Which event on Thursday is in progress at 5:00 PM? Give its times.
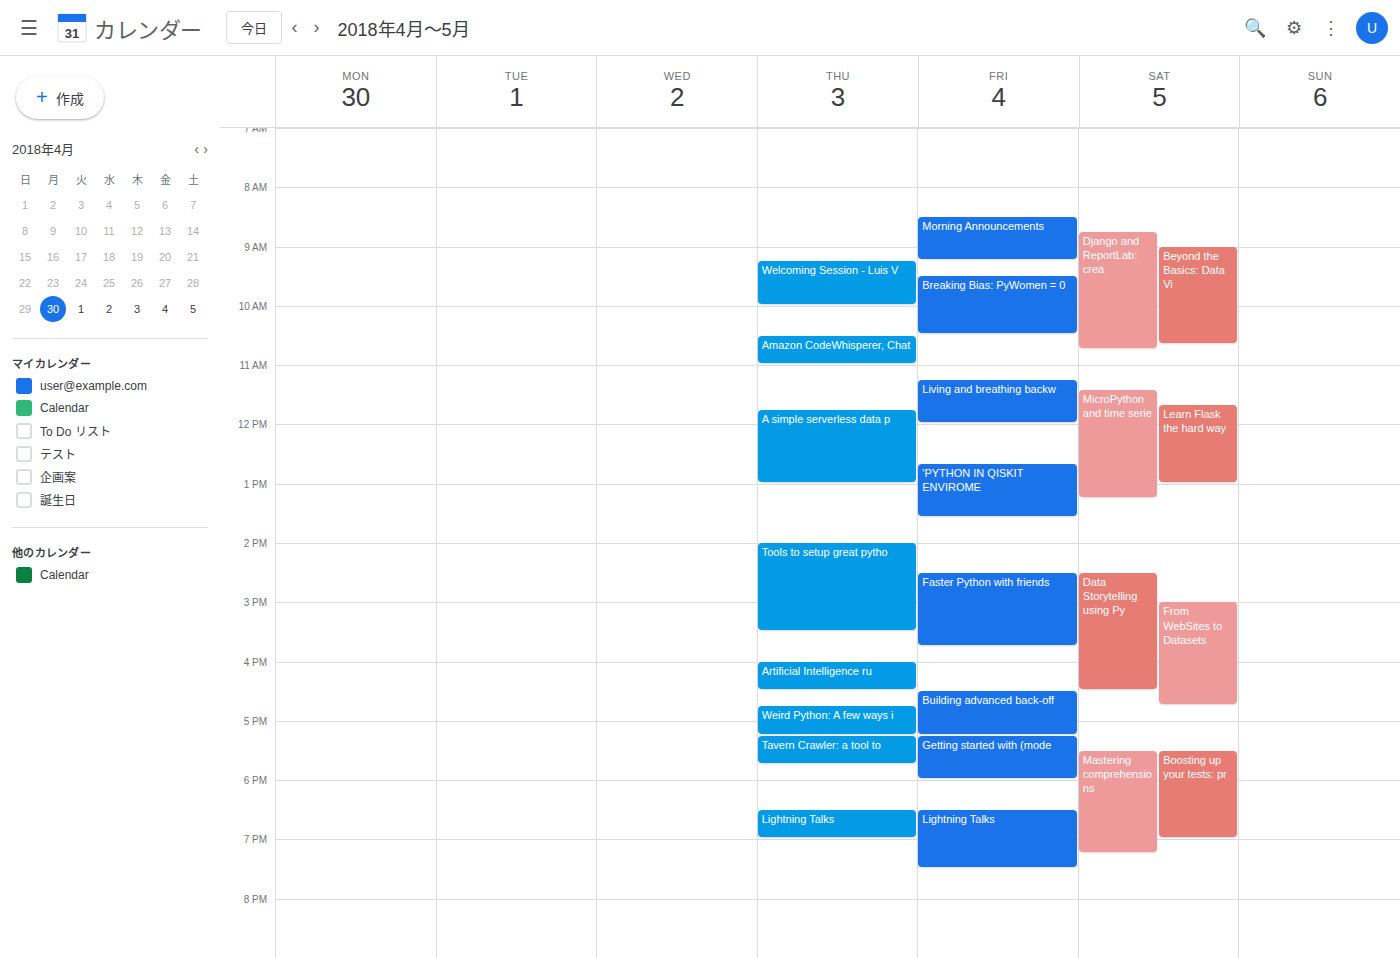
"Weird Python: A few ways i", 4:45 PM to 5:15 PM